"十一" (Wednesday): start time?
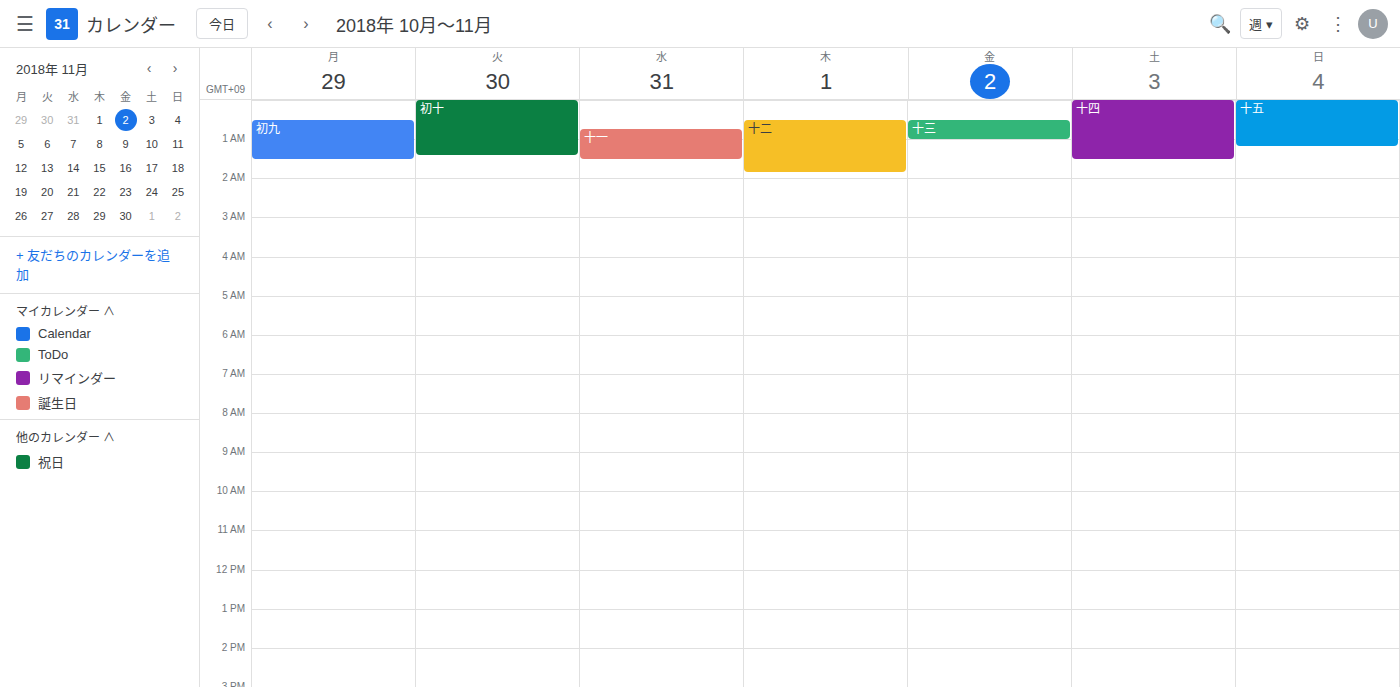
12:45 AM